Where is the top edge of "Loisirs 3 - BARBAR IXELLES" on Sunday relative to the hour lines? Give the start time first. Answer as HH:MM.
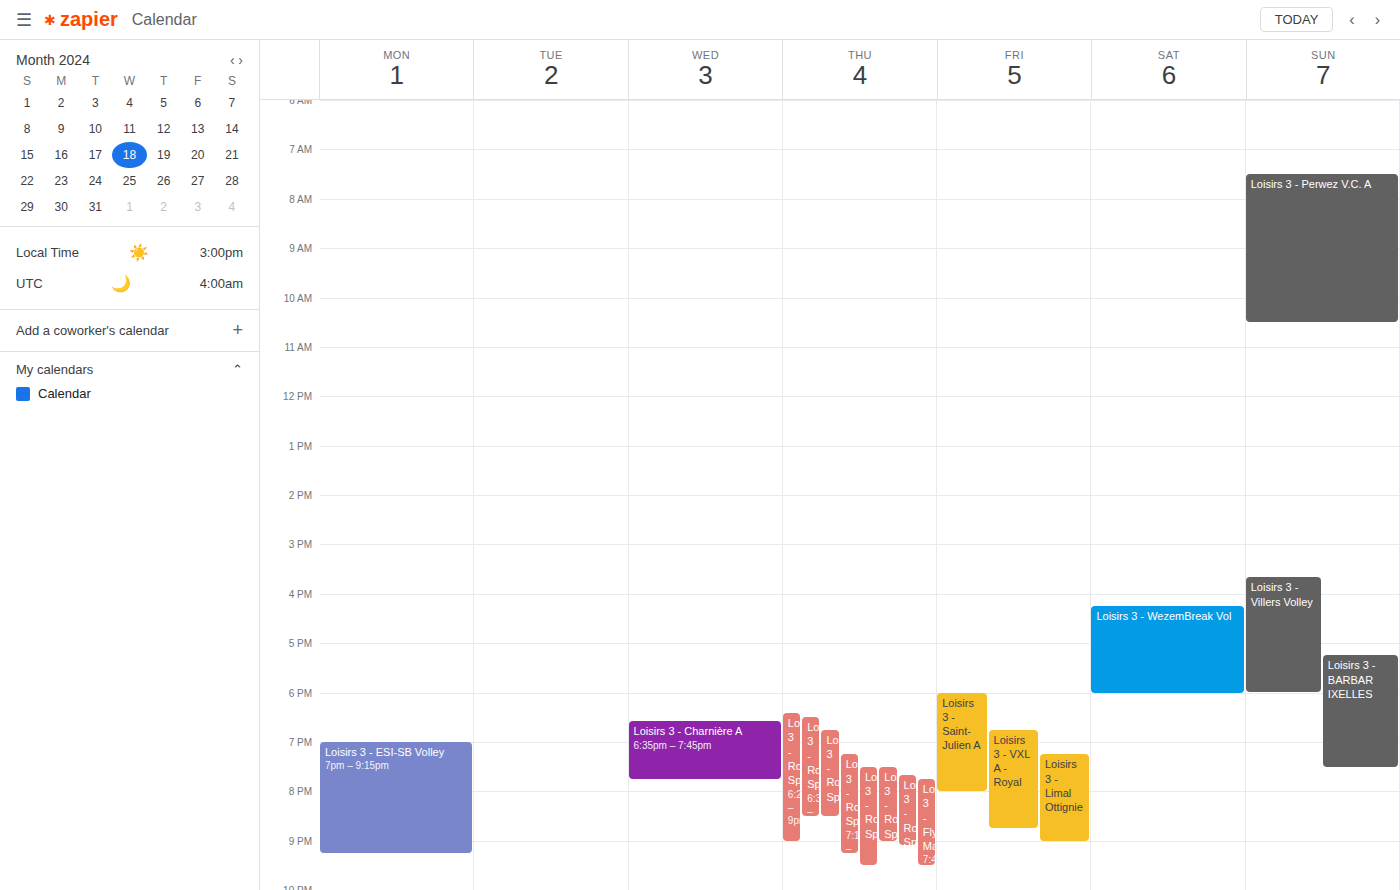
17:15 -- neither: a quarter of the way from the 17:00 line to the 18:00 line.